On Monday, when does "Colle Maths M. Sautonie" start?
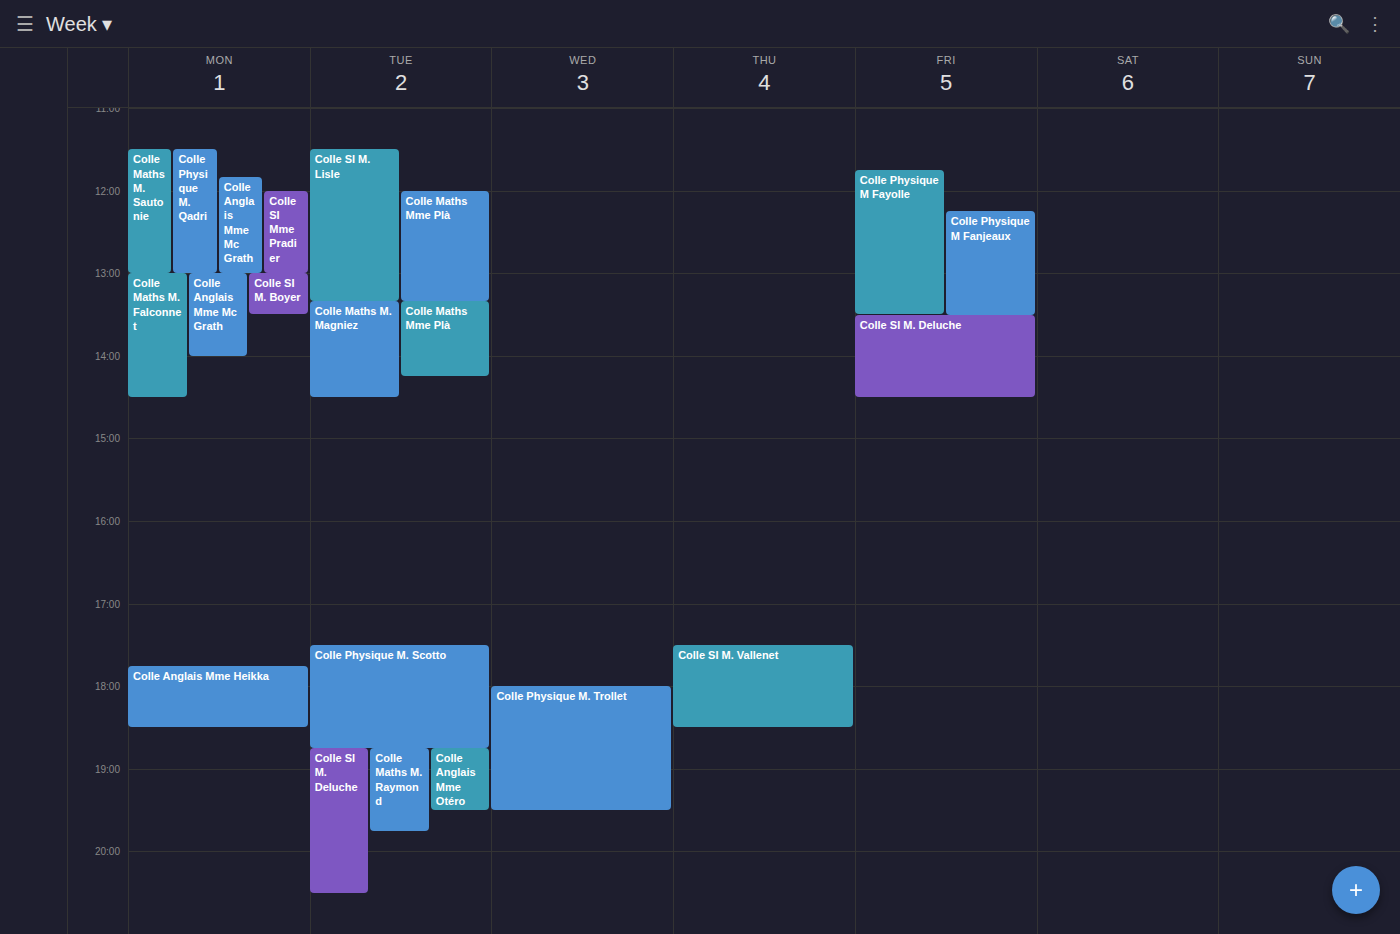
11:30 AM